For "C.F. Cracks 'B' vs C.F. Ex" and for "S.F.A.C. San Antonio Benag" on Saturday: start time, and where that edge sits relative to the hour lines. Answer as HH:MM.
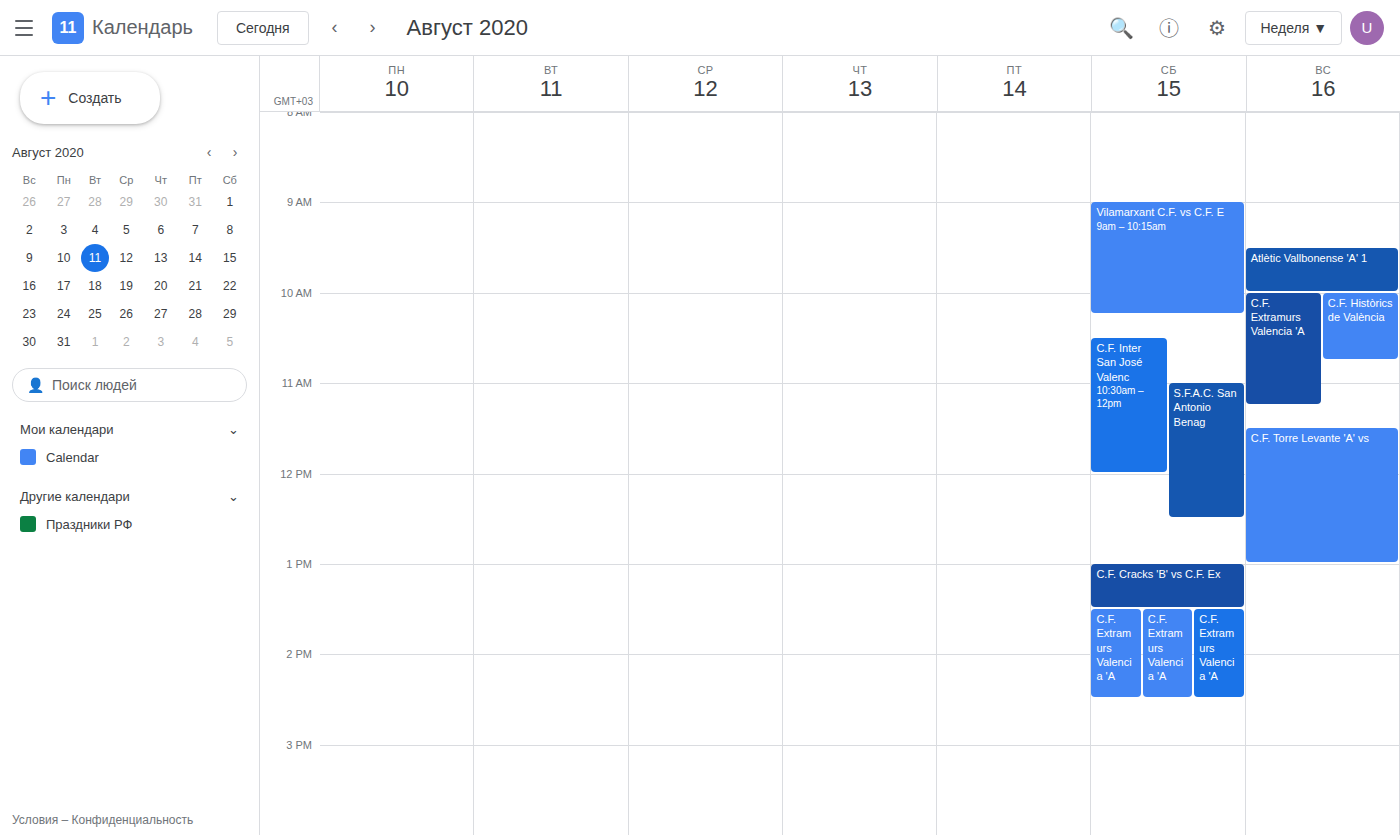
"C.F. Cracks 'B' vs C.F. Ex": 13:00, exactly on the 13:00 line. "S.F.A.C. San Antonio Benag": 11:00, exactly on the 11:00 line.